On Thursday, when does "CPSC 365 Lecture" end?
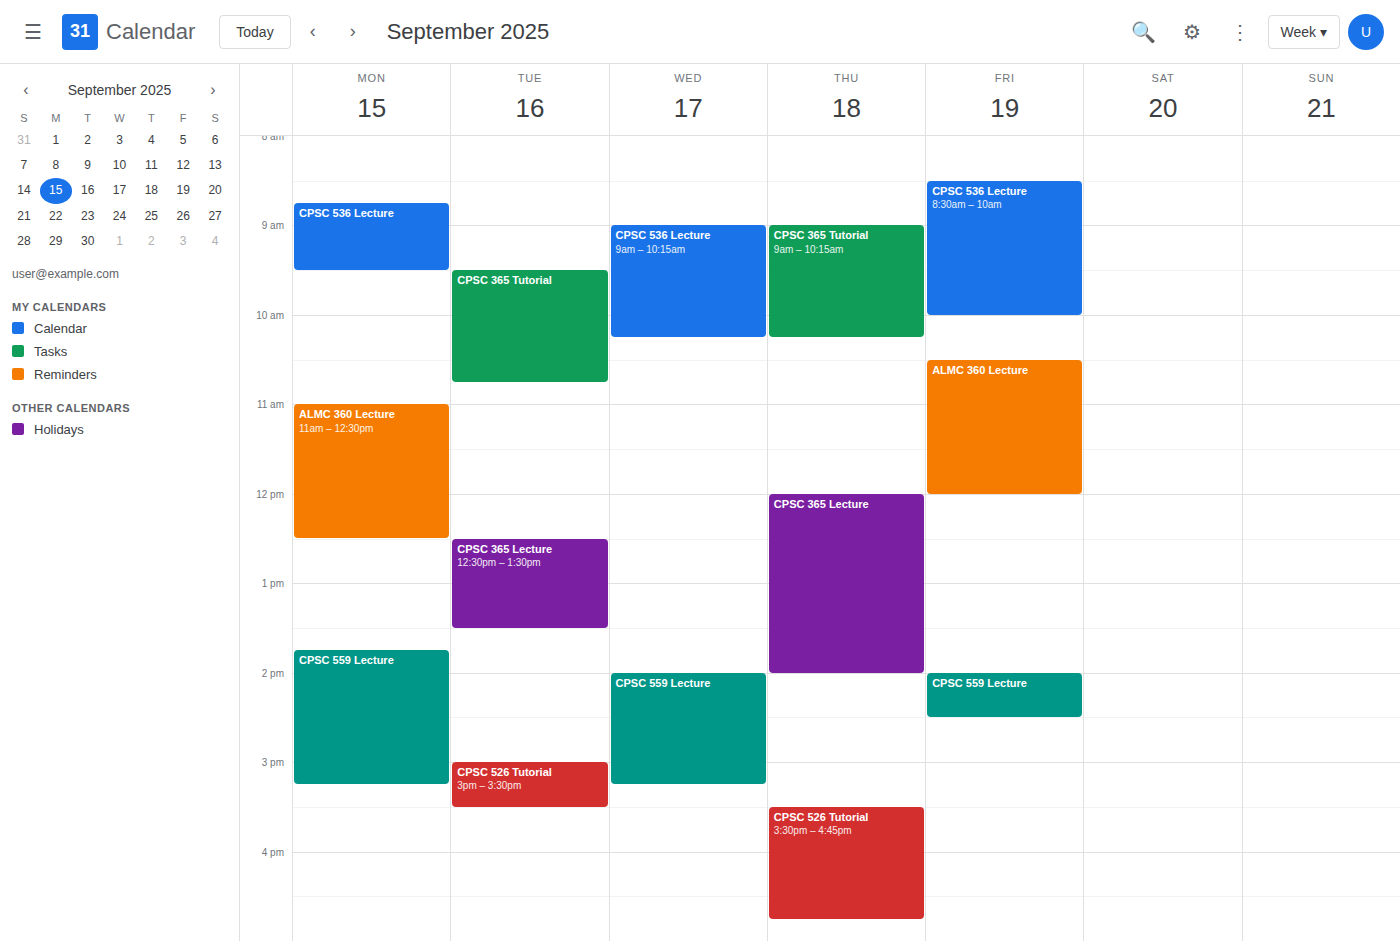
2:00 PM